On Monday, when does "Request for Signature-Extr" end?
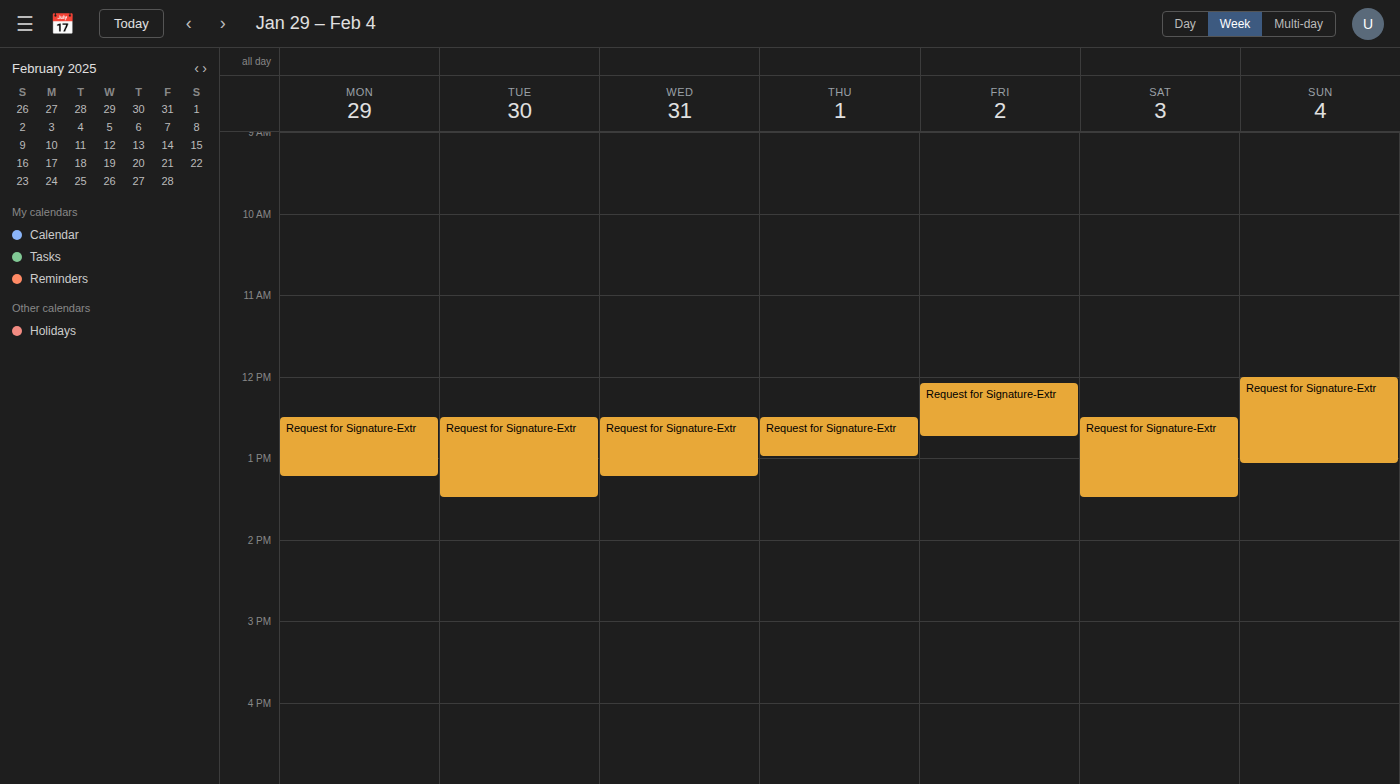
1:15 PM